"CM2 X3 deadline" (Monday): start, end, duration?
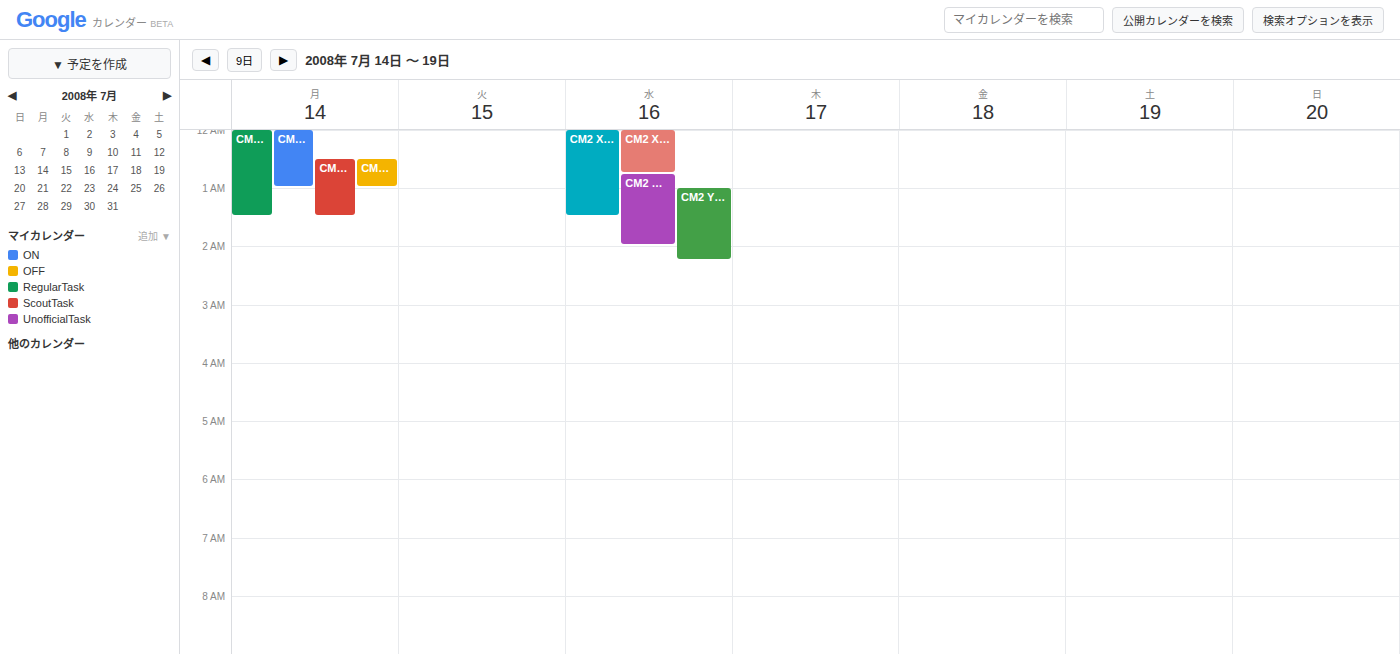
00:30 to 01:30, 1 hour